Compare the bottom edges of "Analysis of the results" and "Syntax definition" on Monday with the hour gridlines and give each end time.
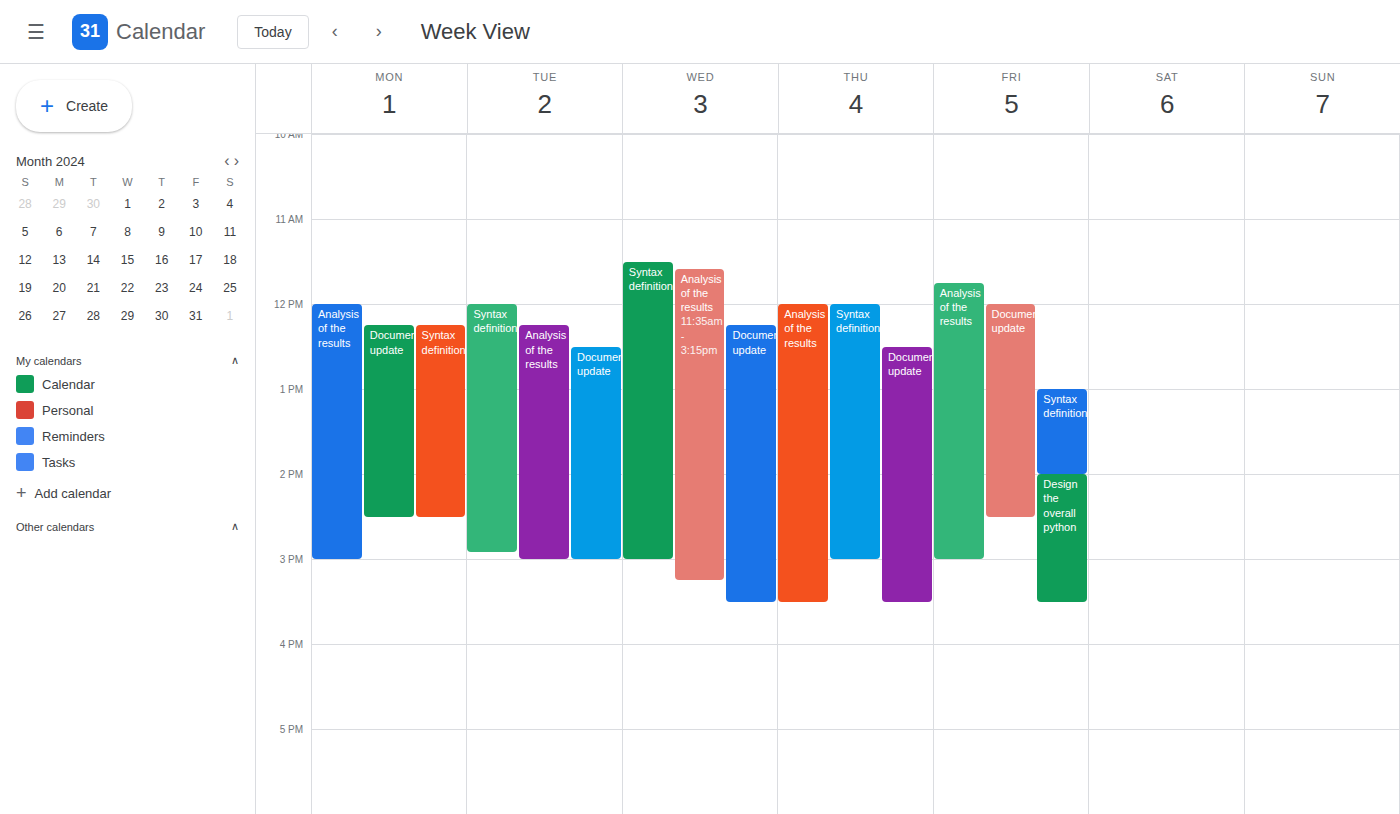
"Analysis of the results": 3:00 PM, exactly on the 3 PM line. "Syntax definition": 2:30 PM, halfway between the 2 PM and 3 PM lines.